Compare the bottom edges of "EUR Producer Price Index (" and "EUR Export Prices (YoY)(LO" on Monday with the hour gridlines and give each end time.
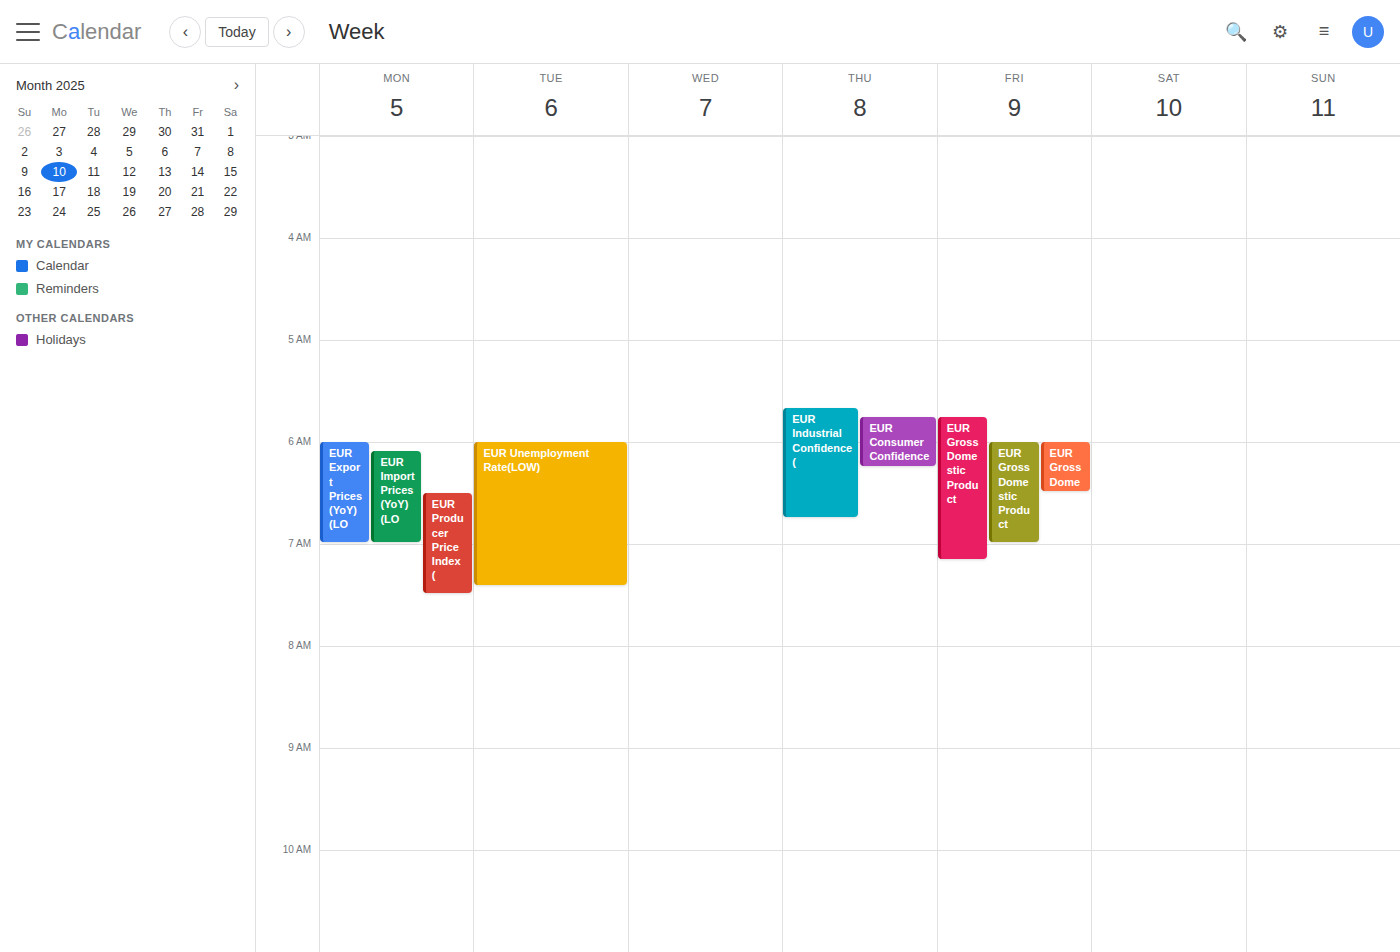
"EUR Producer Price Index (": 07:30, halfway between the 07:00 and 08:00 lines. "EUR Export Prices (YoY)(LO": 07:00, exactly on the 07:00 line.